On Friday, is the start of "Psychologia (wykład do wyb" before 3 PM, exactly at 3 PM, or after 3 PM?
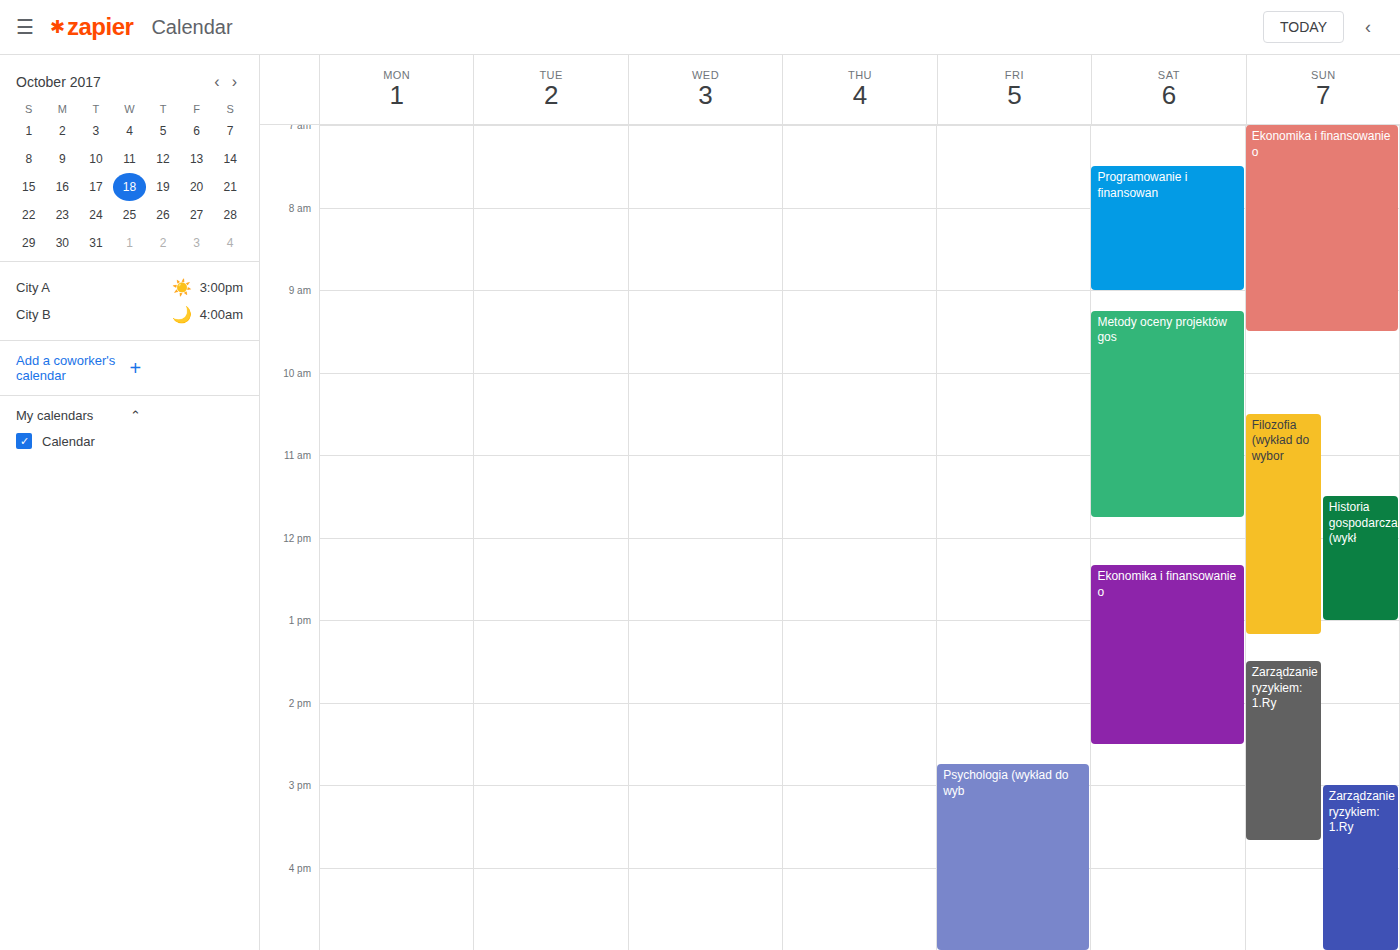
2:45 PM -- before 3 PM, 15 minutes above the 3 PM line.